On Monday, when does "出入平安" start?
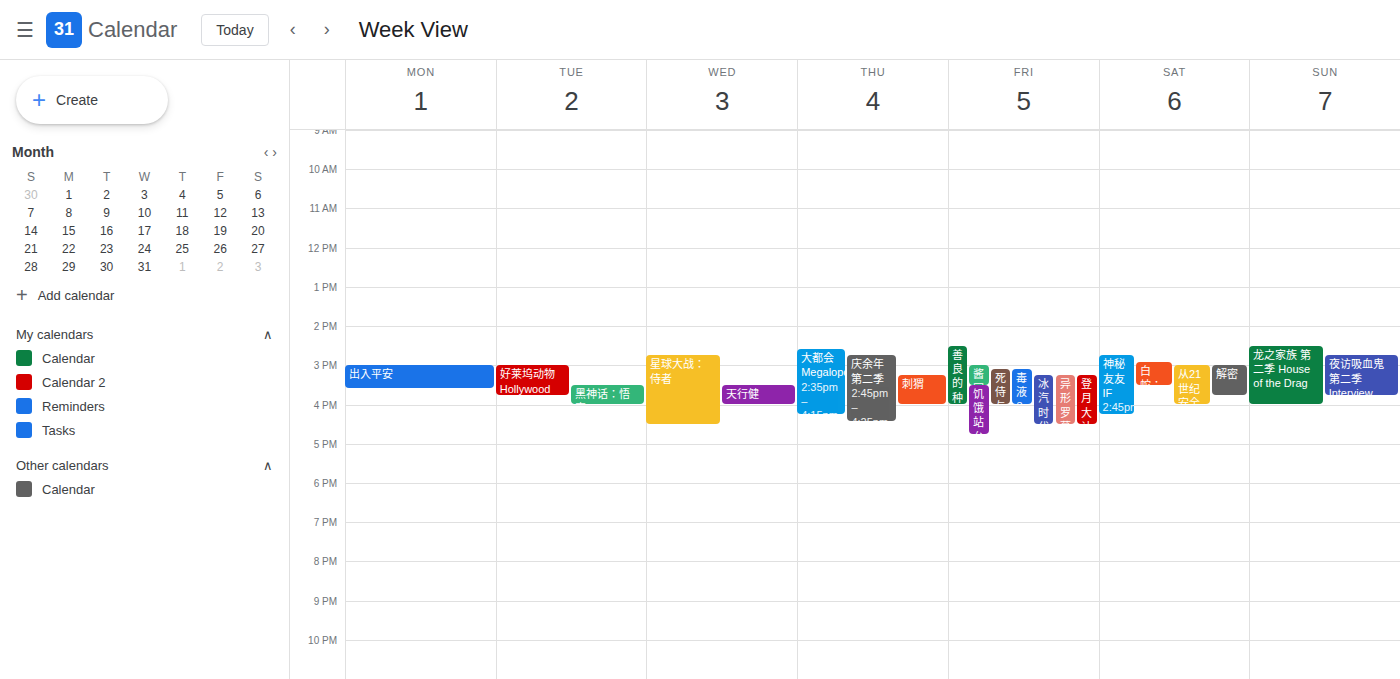
3:00 PM